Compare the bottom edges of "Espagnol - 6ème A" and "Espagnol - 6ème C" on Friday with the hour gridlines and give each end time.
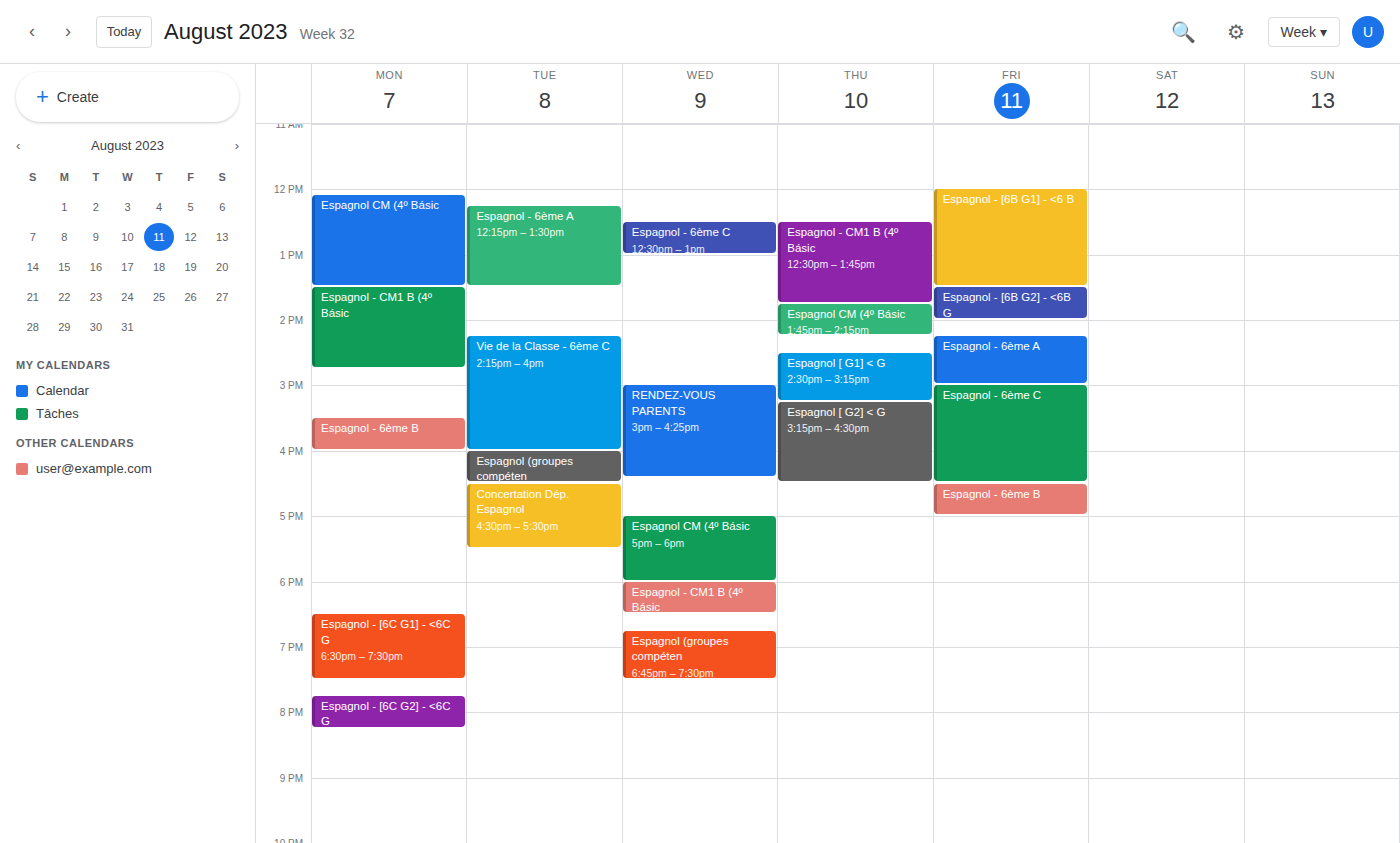
"Espagnol - 6ème A": 3:00 PM, exactly on the 3 PM line. "Espagnol - 6ème C": 4:30 PM, halfway between the 4 PM and 5 PM lines.